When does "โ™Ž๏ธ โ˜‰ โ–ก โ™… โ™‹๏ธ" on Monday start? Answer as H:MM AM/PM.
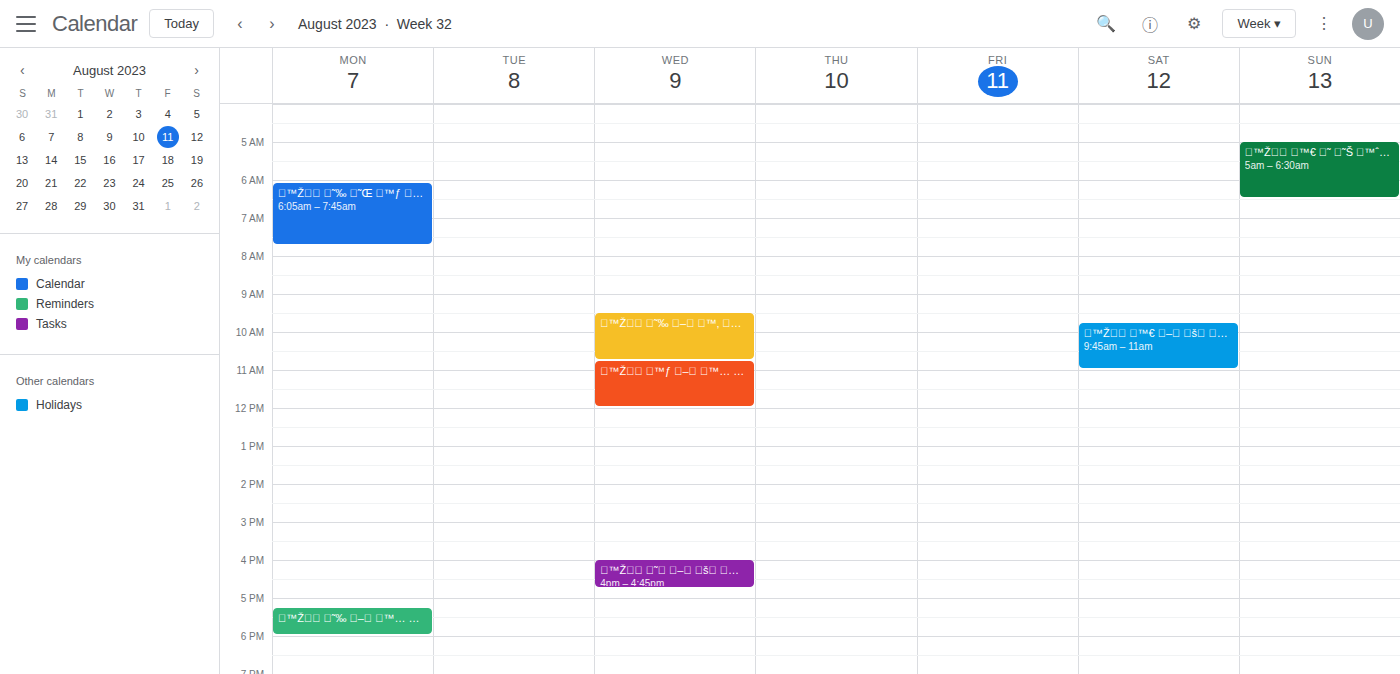
5:15 PM